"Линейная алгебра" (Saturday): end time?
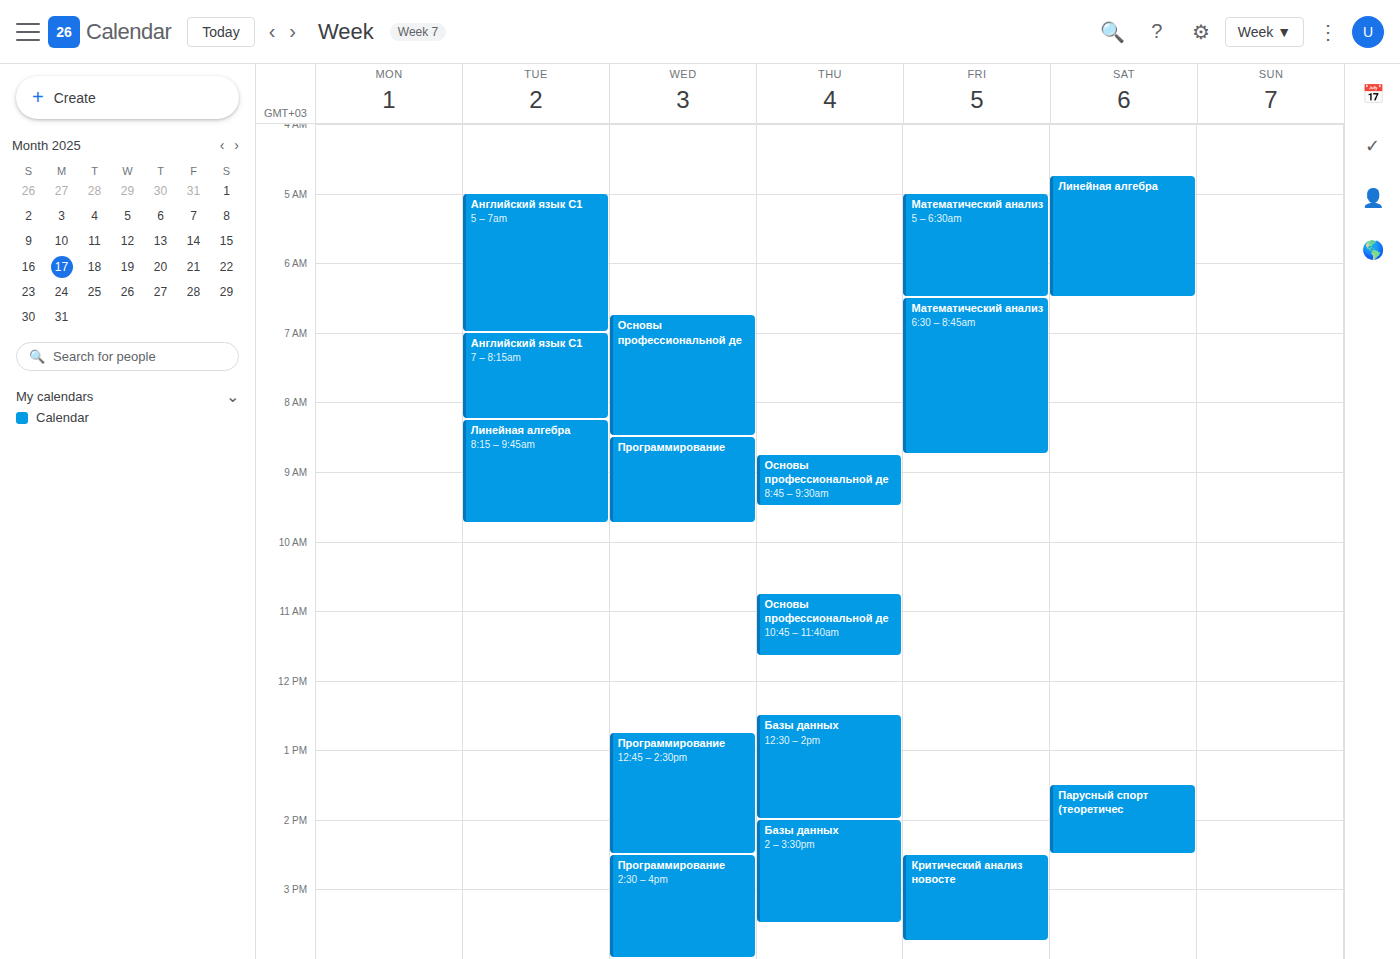
6:30 AM